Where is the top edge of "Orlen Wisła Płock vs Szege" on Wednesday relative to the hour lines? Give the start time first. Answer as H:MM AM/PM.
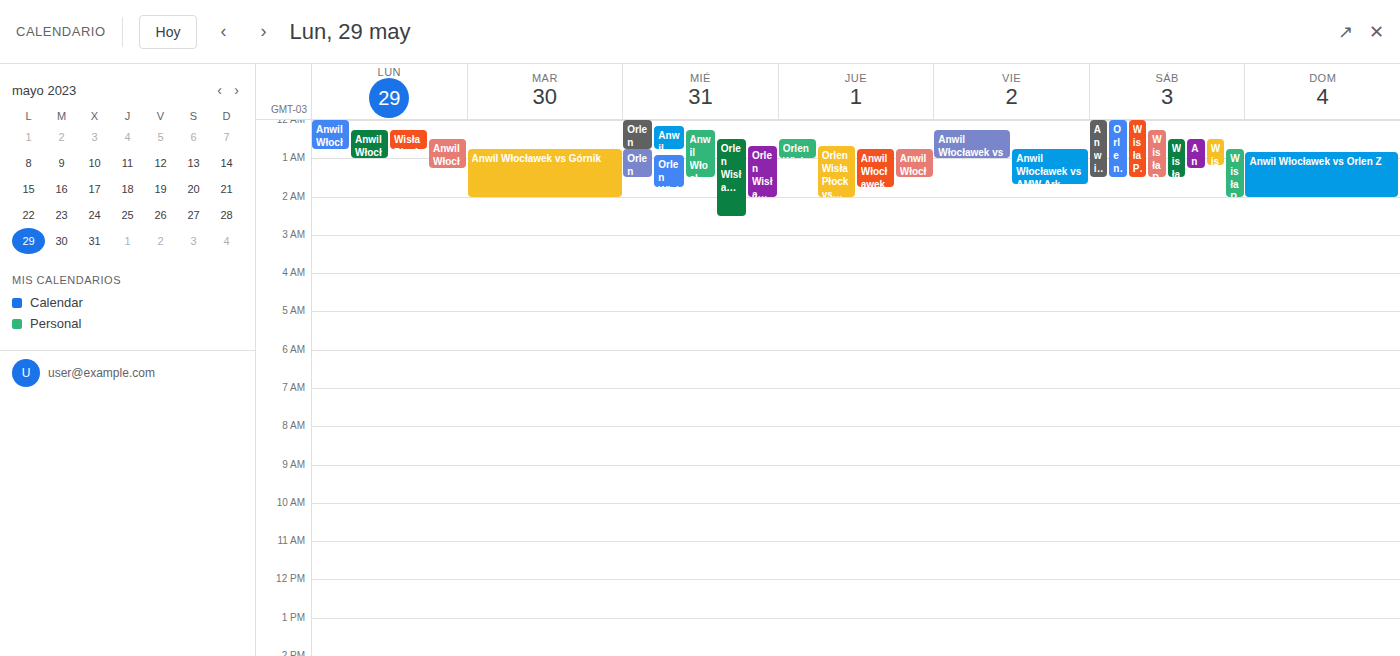
12:30 AM -- halfway between the 12 AM and 1 AM lines.